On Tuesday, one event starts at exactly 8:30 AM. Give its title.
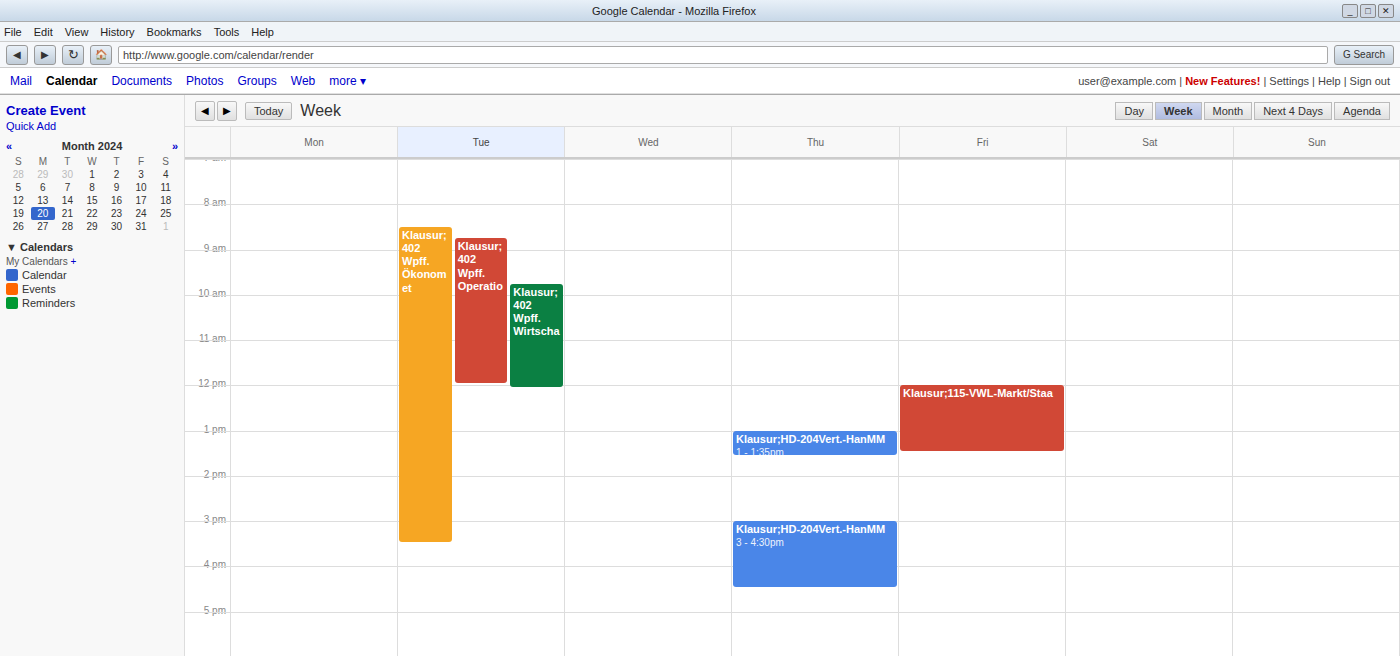
"Klausur;402 Wpff. Ökonomet"